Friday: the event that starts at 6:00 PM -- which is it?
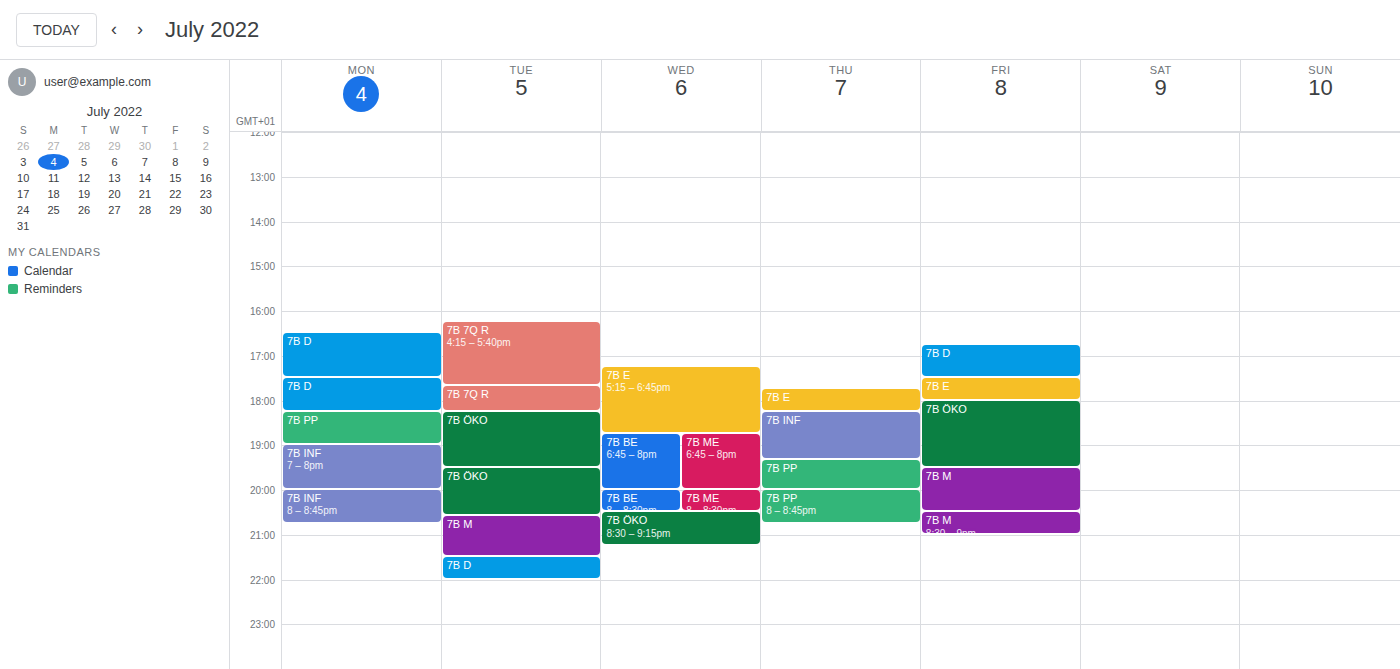
"7B ÖKO"